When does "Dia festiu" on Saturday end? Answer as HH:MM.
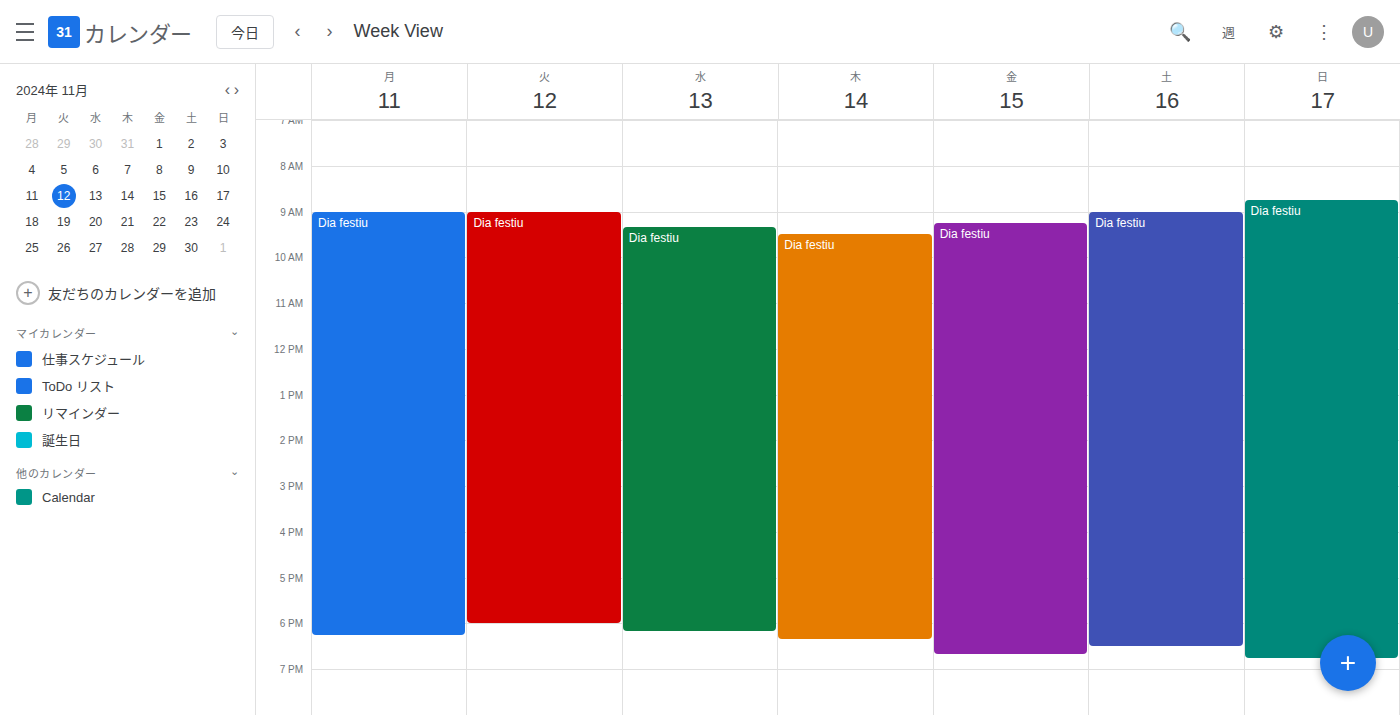
18:30